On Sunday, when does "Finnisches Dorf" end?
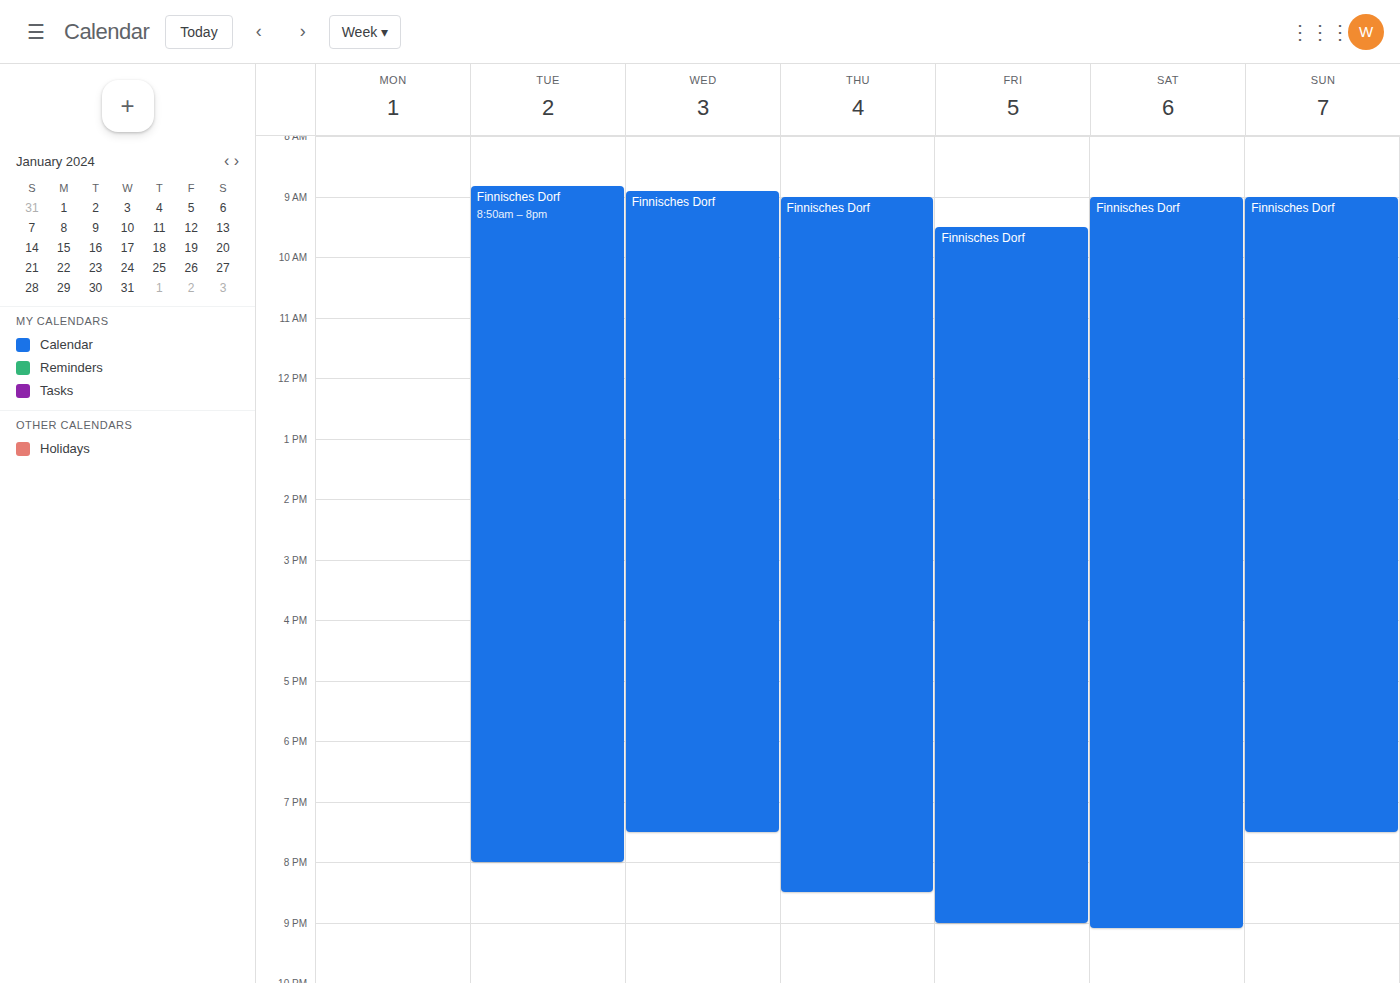
7:30 PM